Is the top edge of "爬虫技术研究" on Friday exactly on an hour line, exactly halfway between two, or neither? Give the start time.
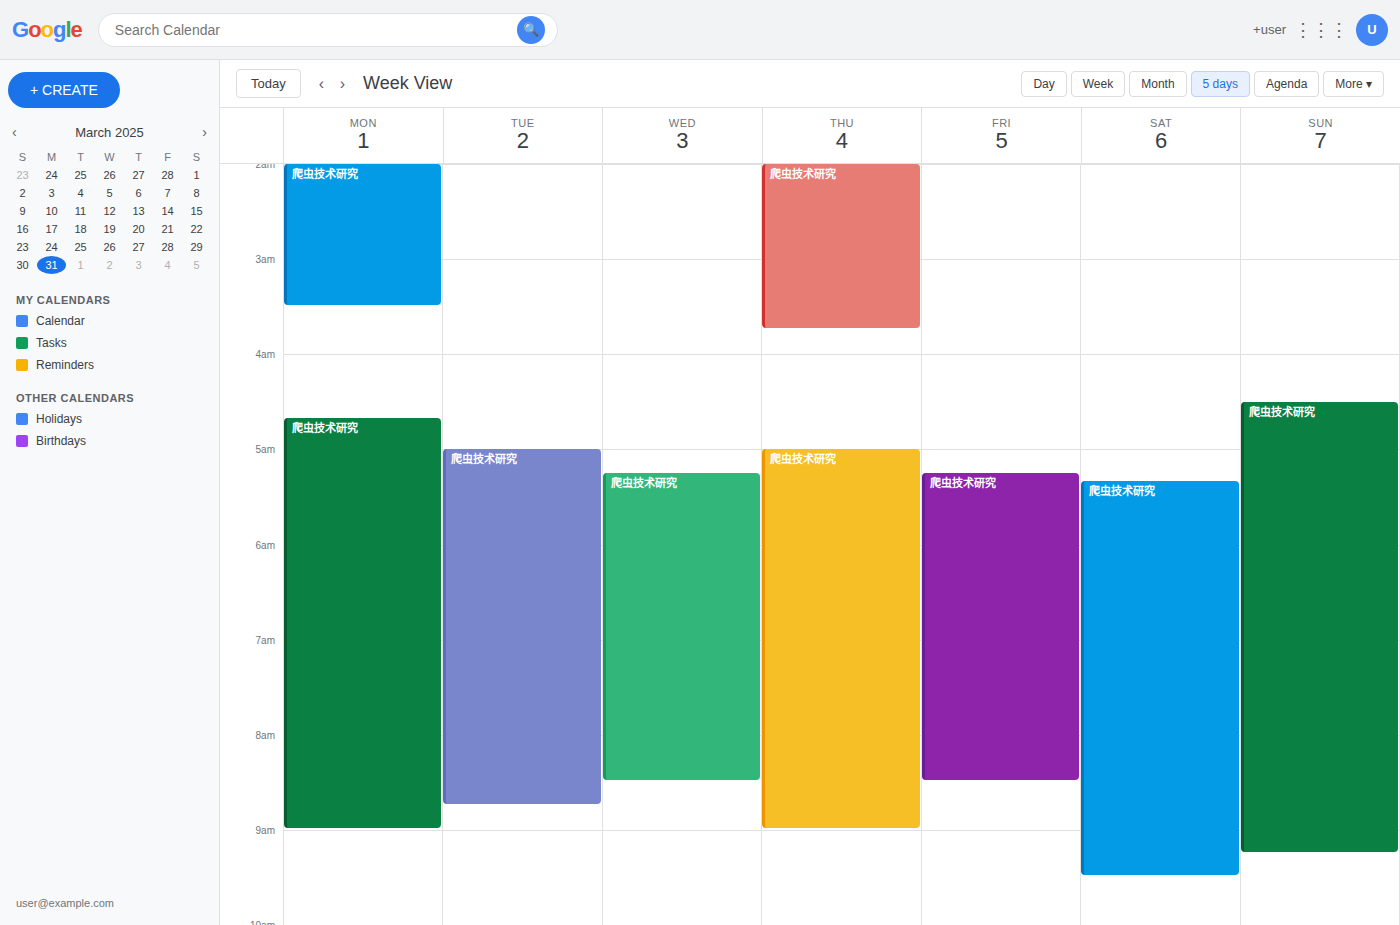
5:15 AM -- neither: a quarter of the way from the 5 AM line to the 6 AM line.